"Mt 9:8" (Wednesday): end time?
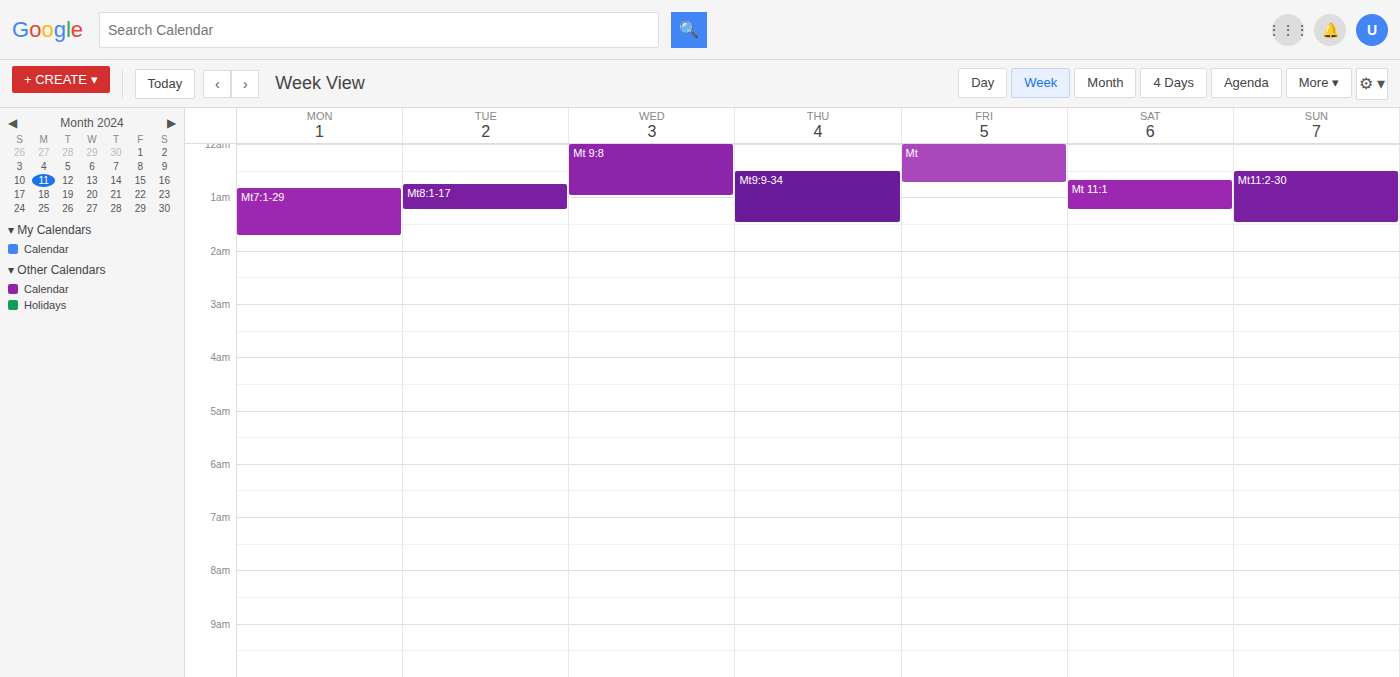
1:00 AM